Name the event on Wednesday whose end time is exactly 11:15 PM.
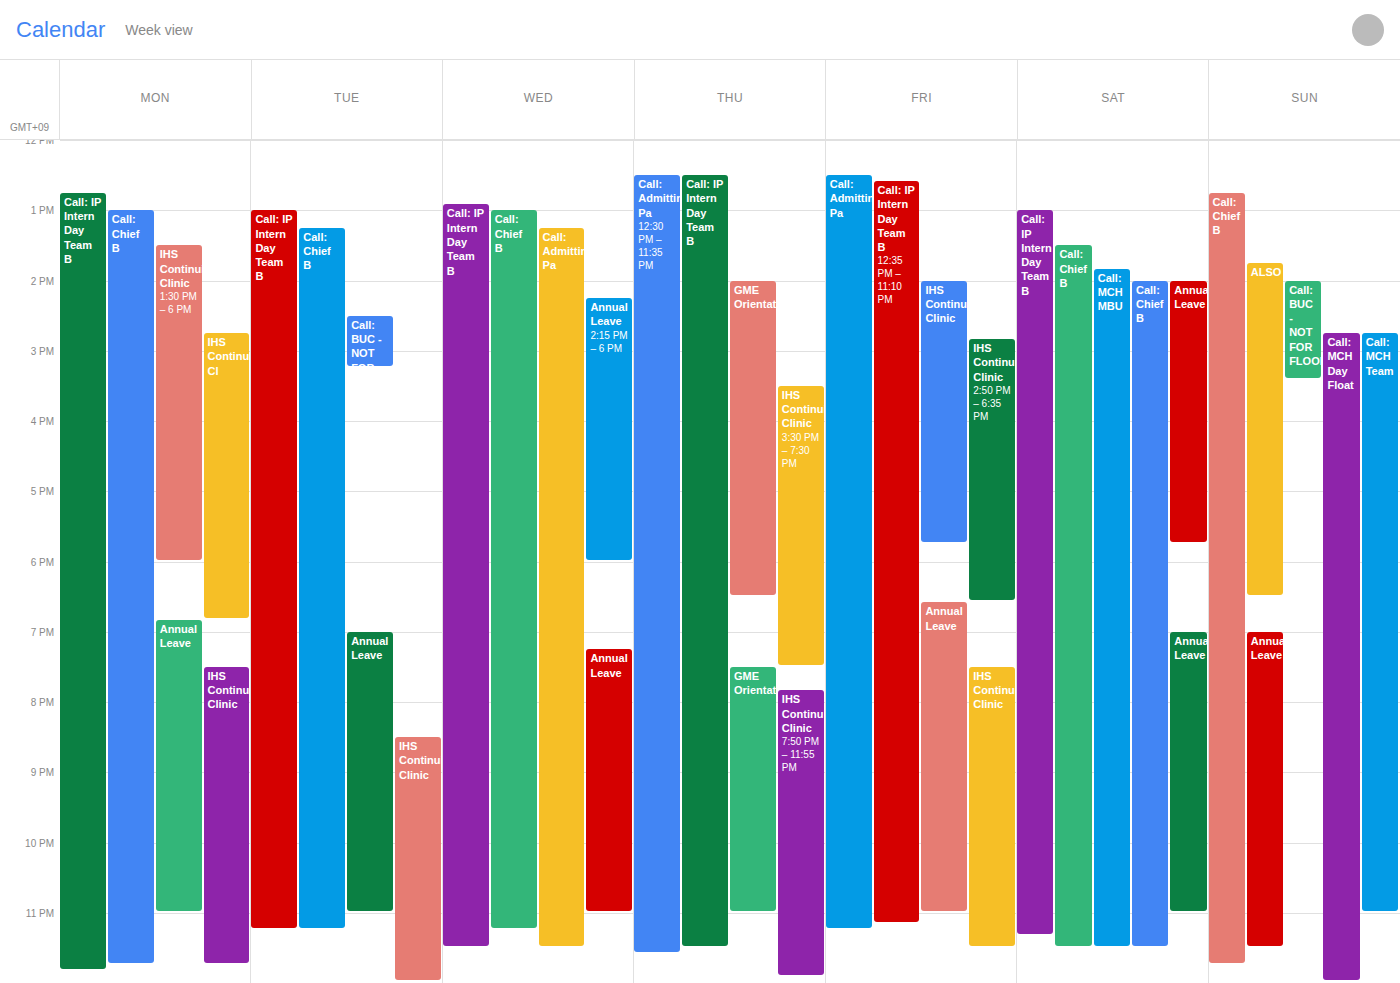
"Call: Chief B"